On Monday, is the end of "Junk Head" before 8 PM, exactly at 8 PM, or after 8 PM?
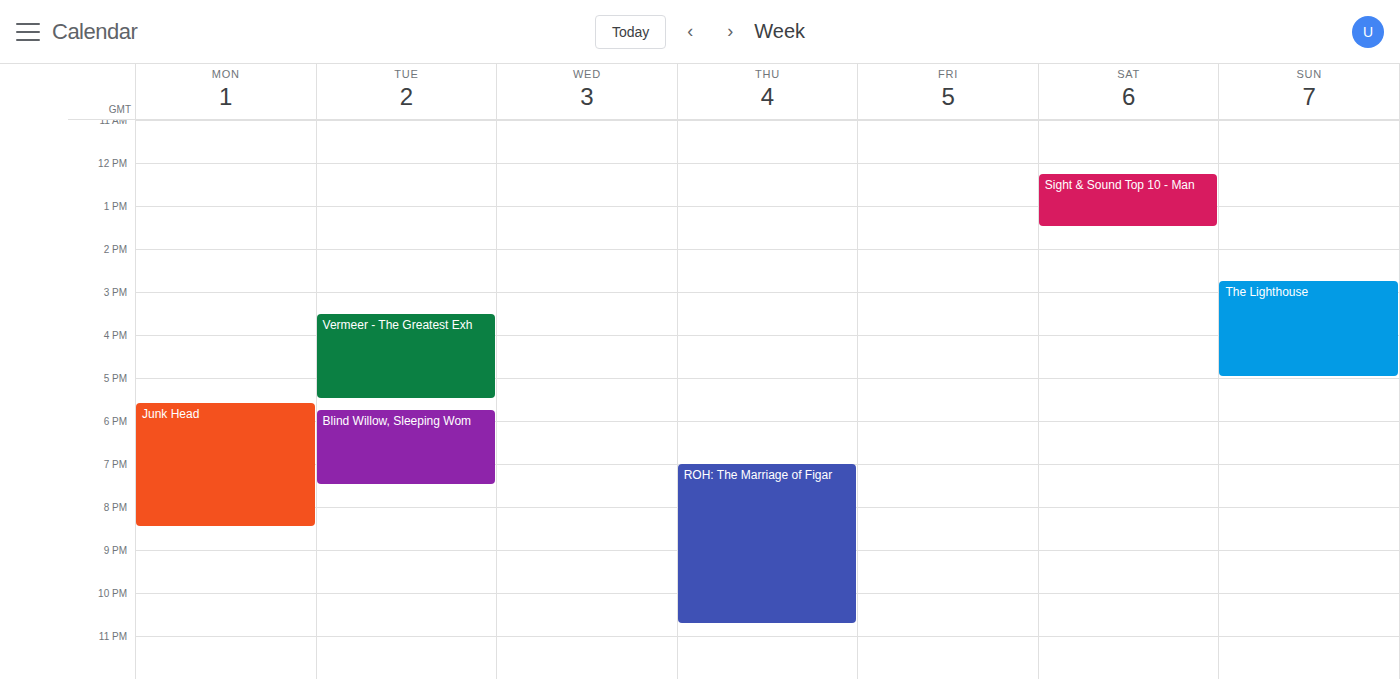
8:30 PM -- after 8 PM, 30 minutes below the 8 PM line.